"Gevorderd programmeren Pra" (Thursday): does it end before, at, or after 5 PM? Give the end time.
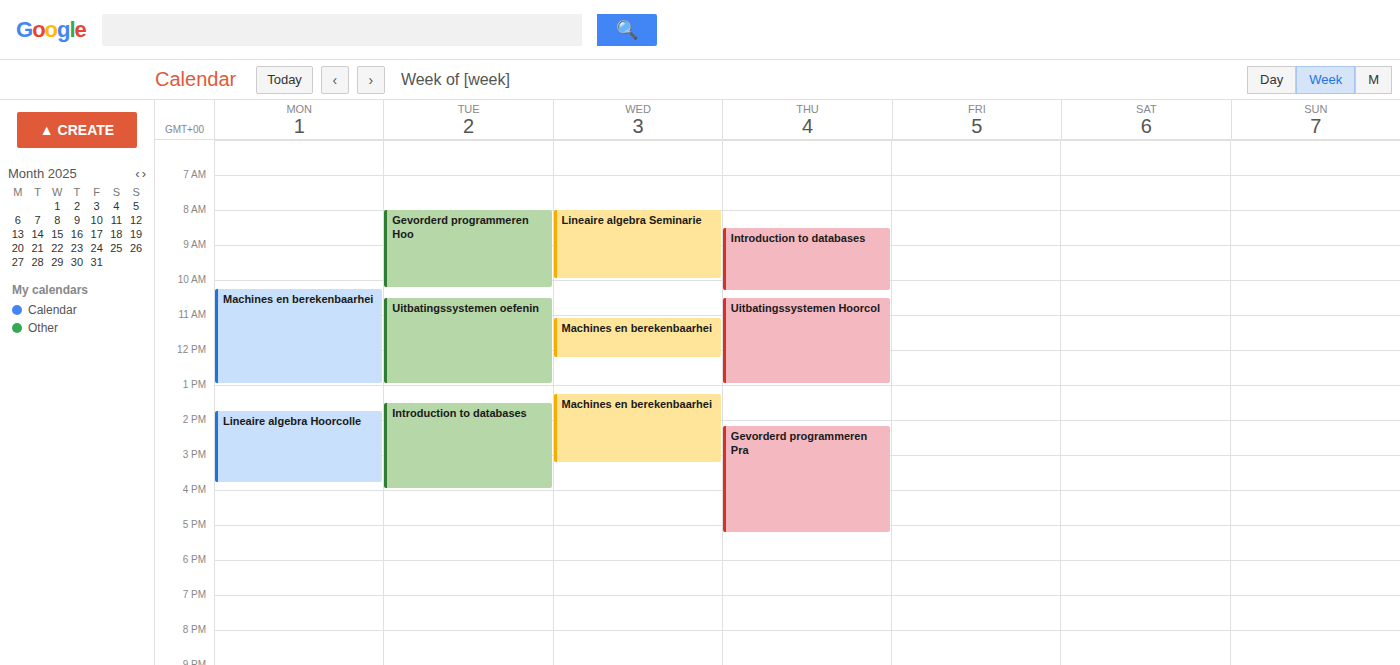
5:15 PM -- after 5 PM, 15 minutes below the 5 PM line.